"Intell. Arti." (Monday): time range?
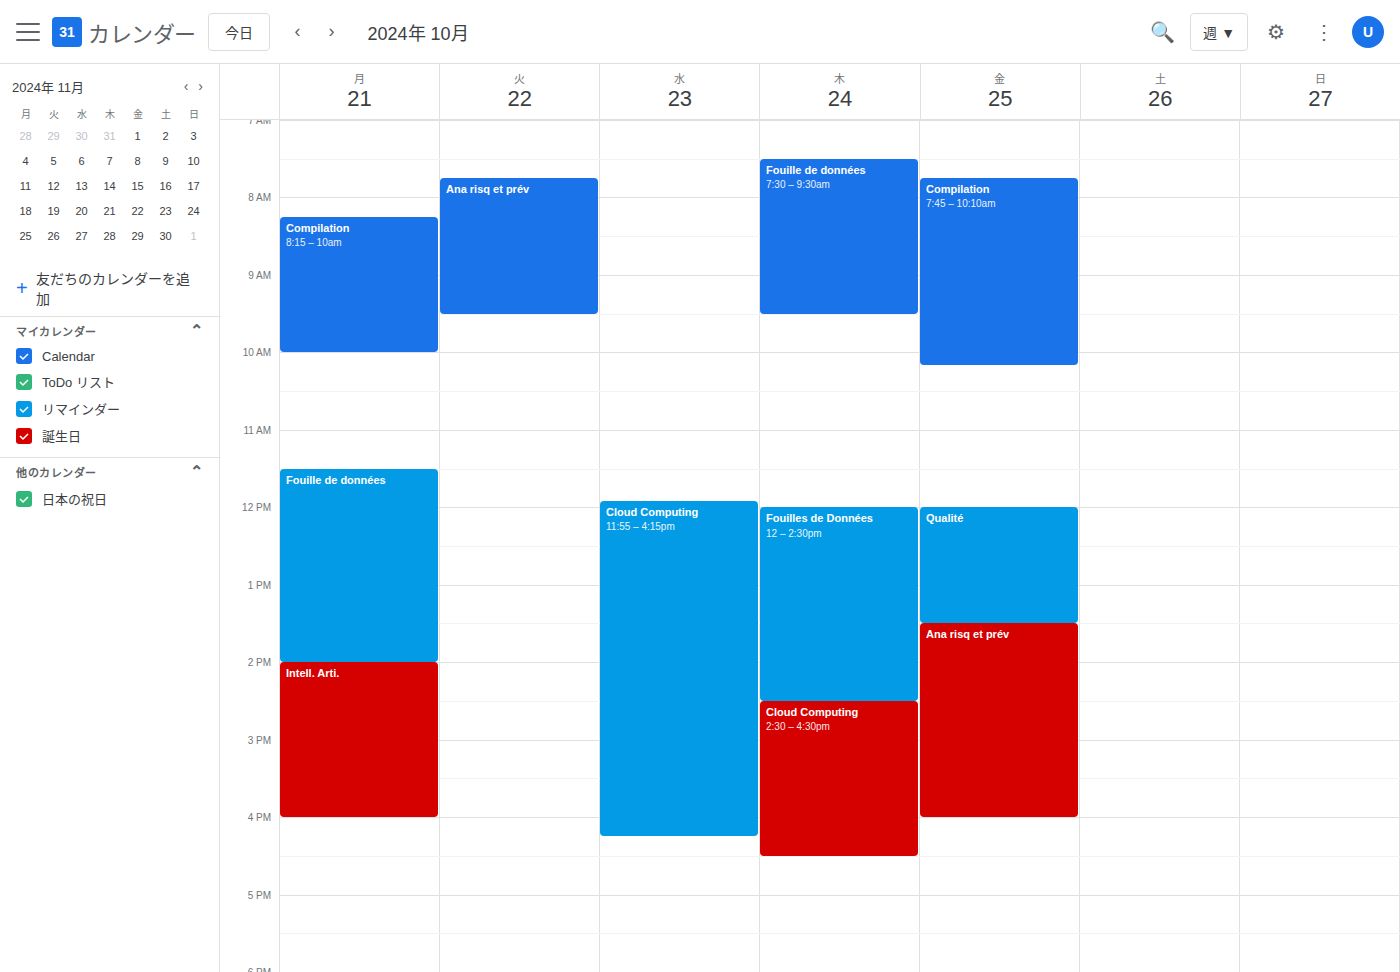
2:00 PM to 4:00 PM